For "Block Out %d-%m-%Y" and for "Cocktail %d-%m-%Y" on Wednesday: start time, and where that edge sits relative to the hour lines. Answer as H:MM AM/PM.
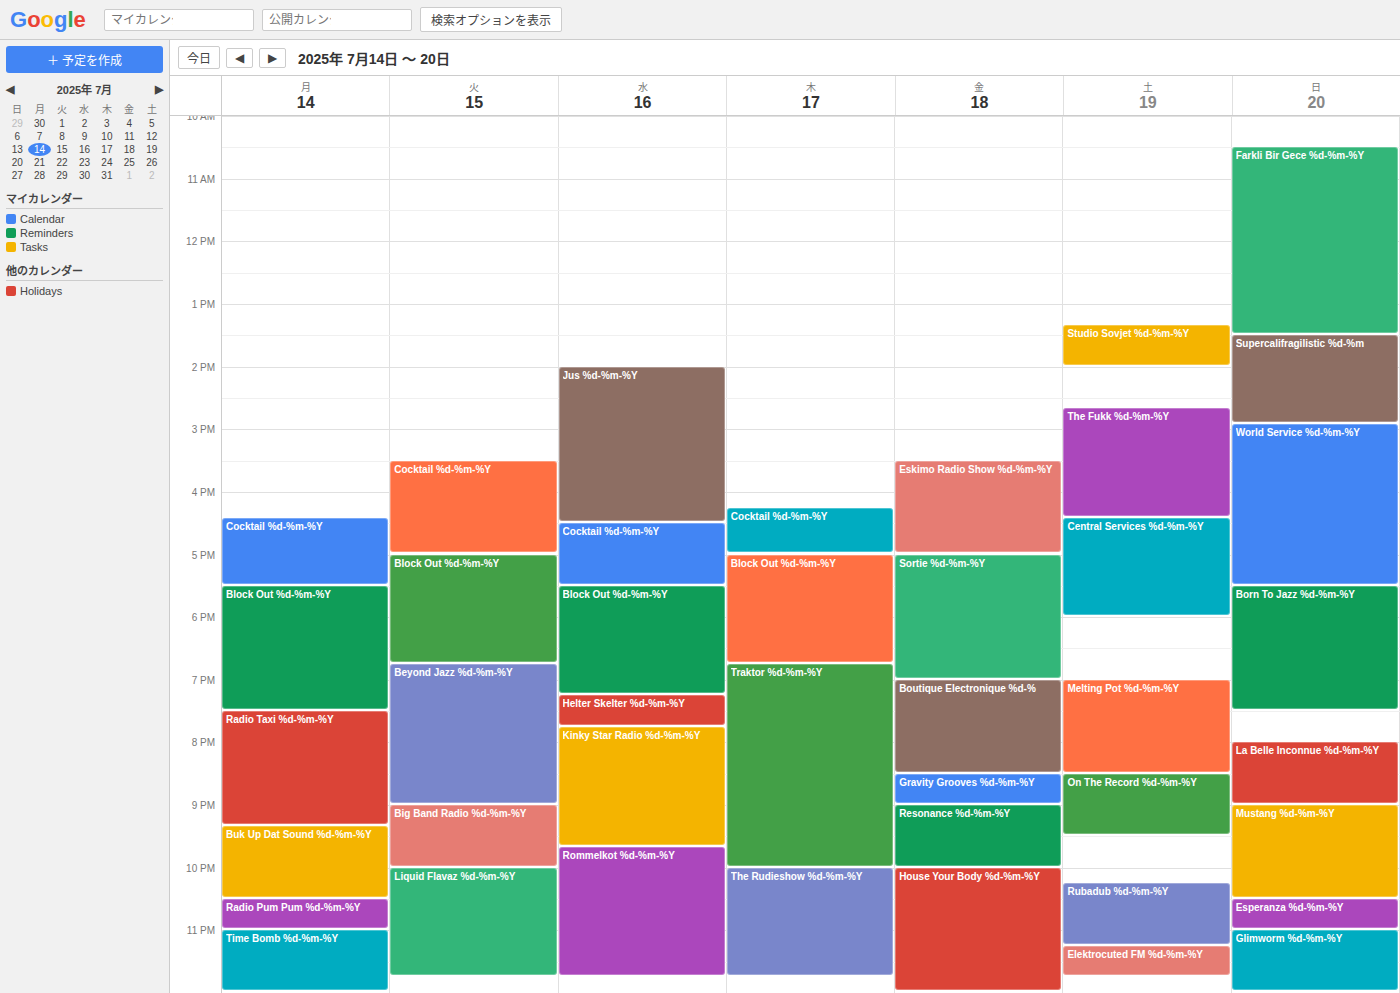
"Block Out %d-%m-%Y": 5:30 PM, halfway between the 5 PM and 6 PM lines. "Cocktail %d-%m-%Y": 4:30 PM, halfway between the 4 PM and 5 PM lines.